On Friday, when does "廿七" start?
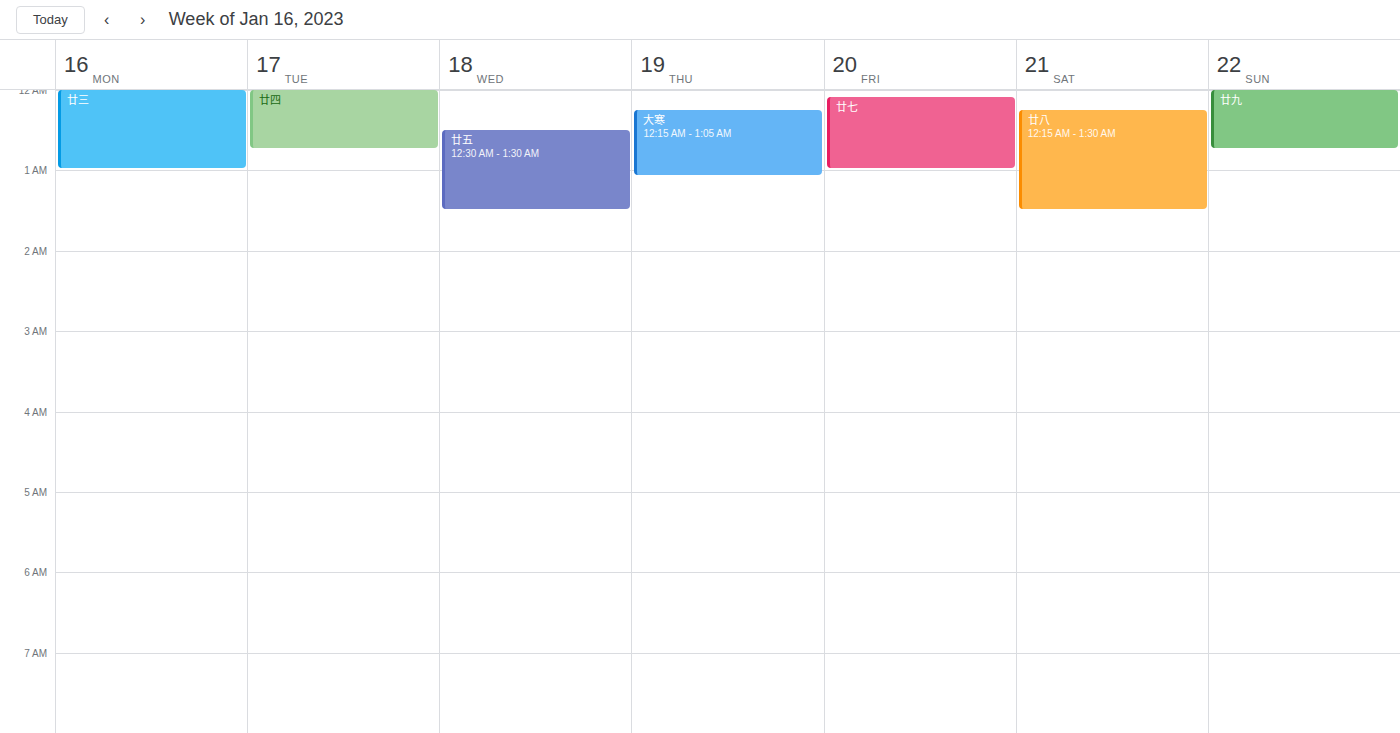
12:05 AM